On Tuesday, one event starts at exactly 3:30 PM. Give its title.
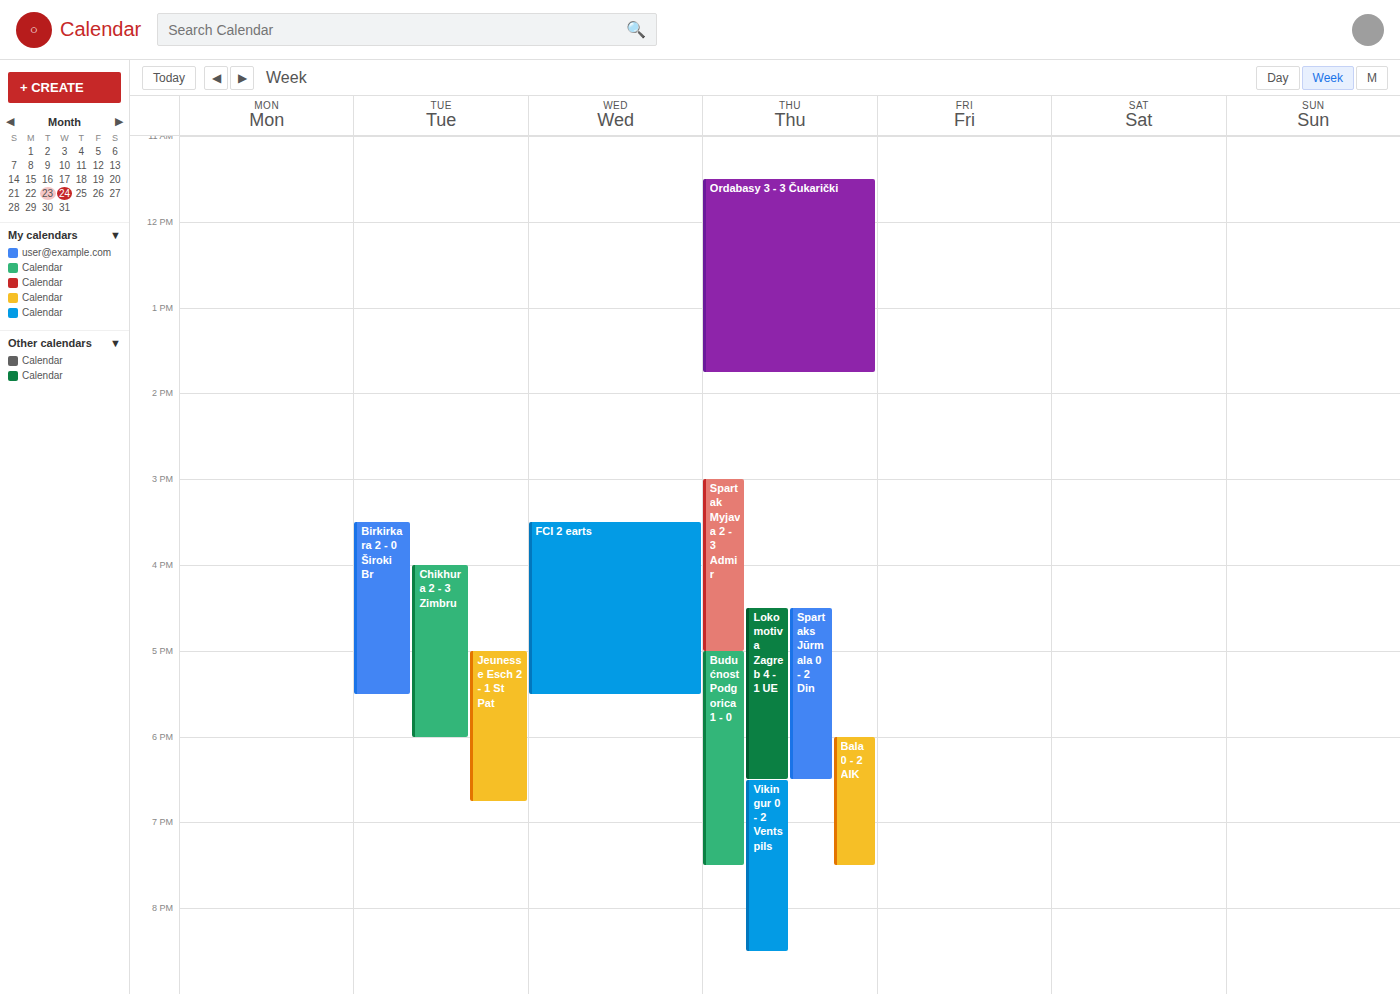
"Birkirkara 2 - 0 Široki Br"